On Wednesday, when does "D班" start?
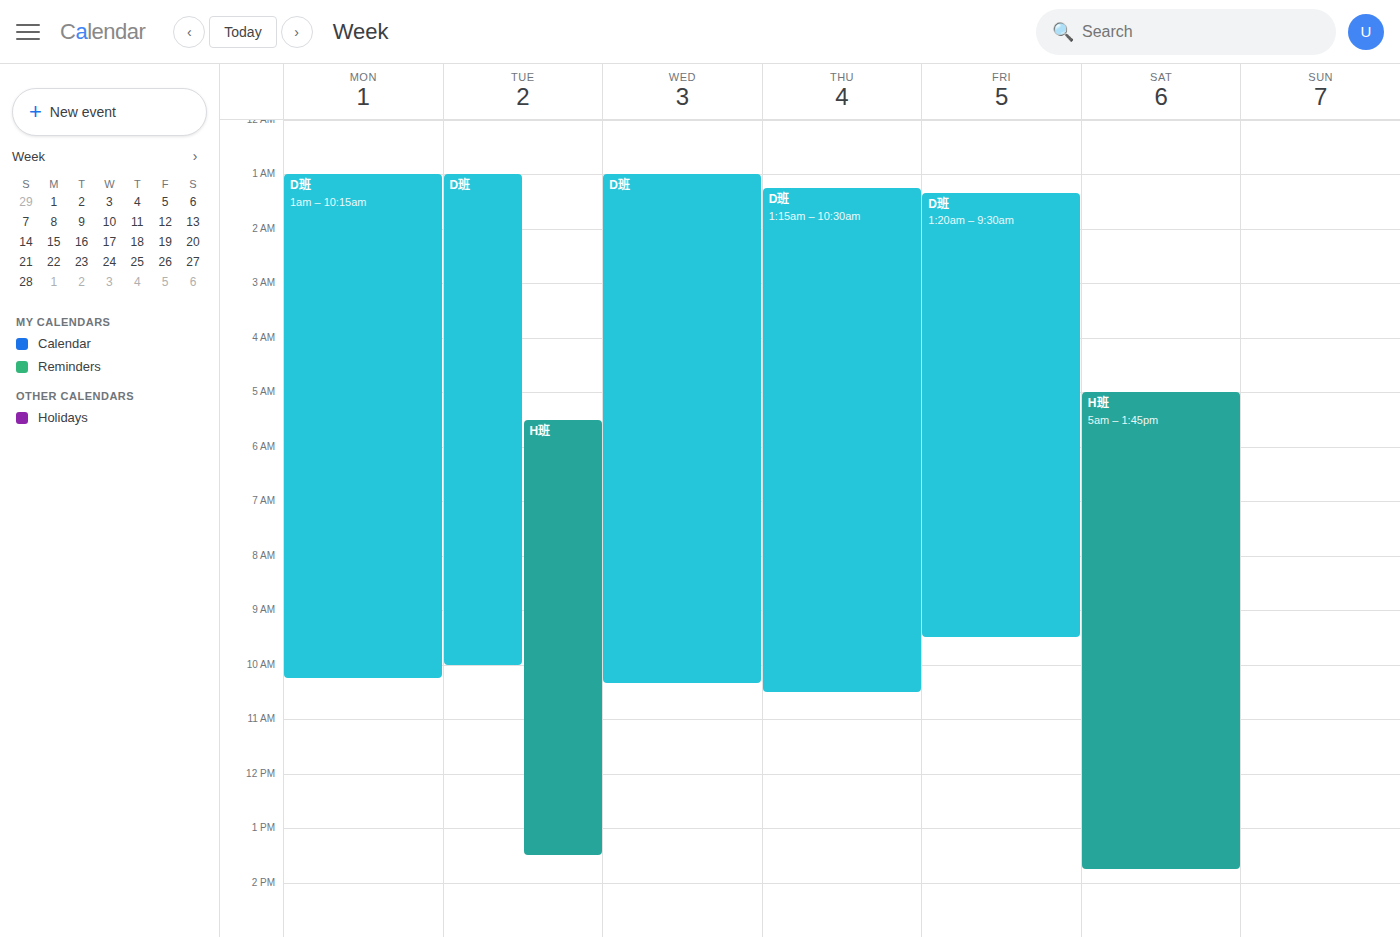
1:00 AM